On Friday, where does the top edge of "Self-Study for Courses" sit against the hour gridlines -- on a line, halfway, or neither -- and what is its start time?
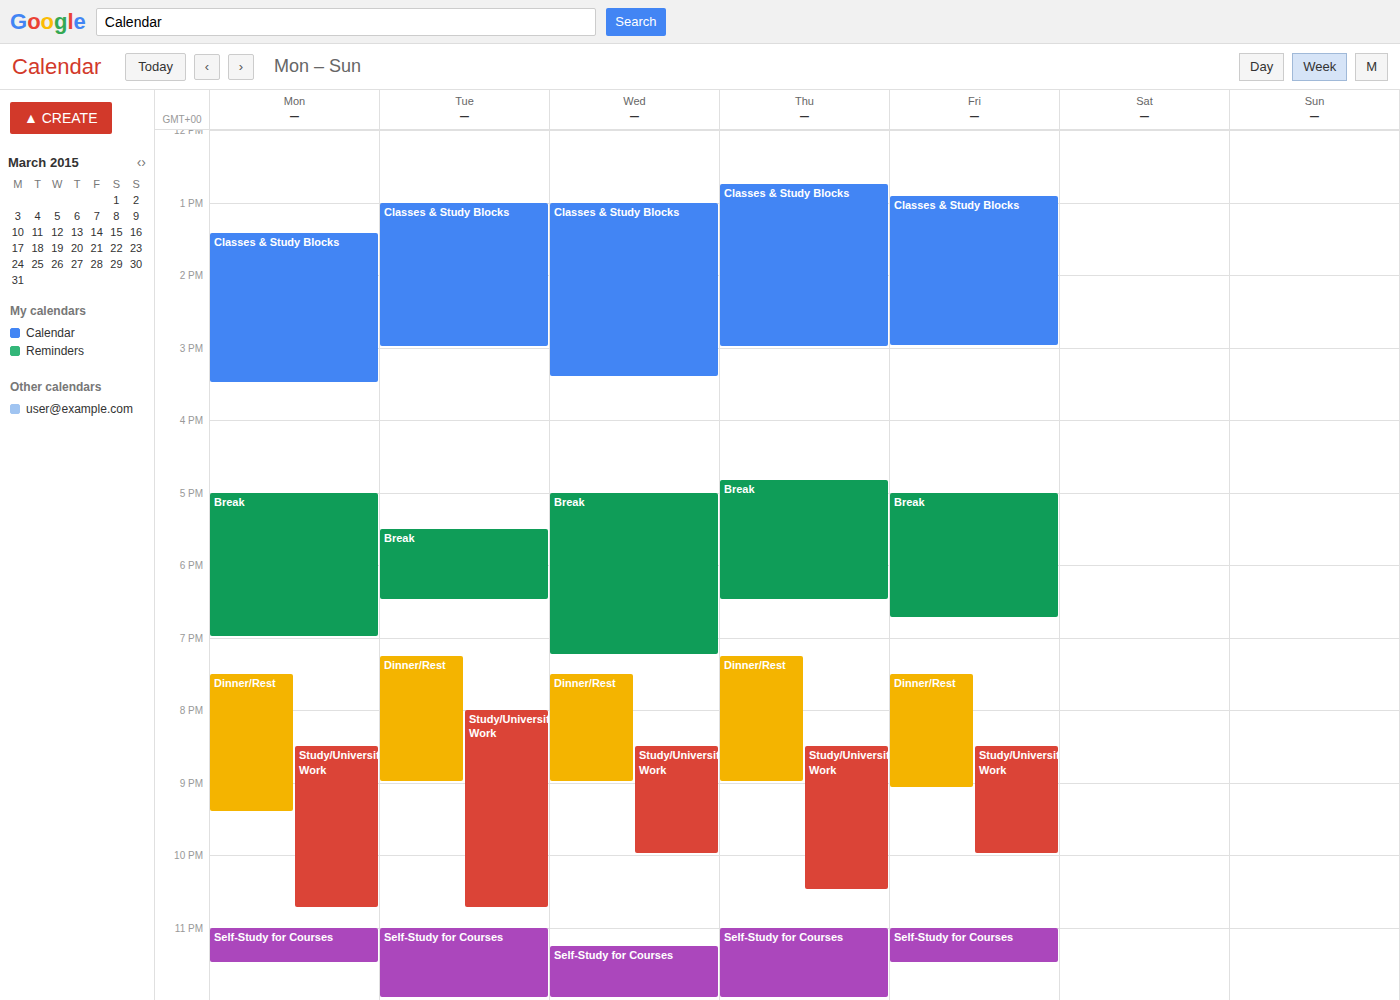
11:00 PM -- exactly on the 11 PM line.